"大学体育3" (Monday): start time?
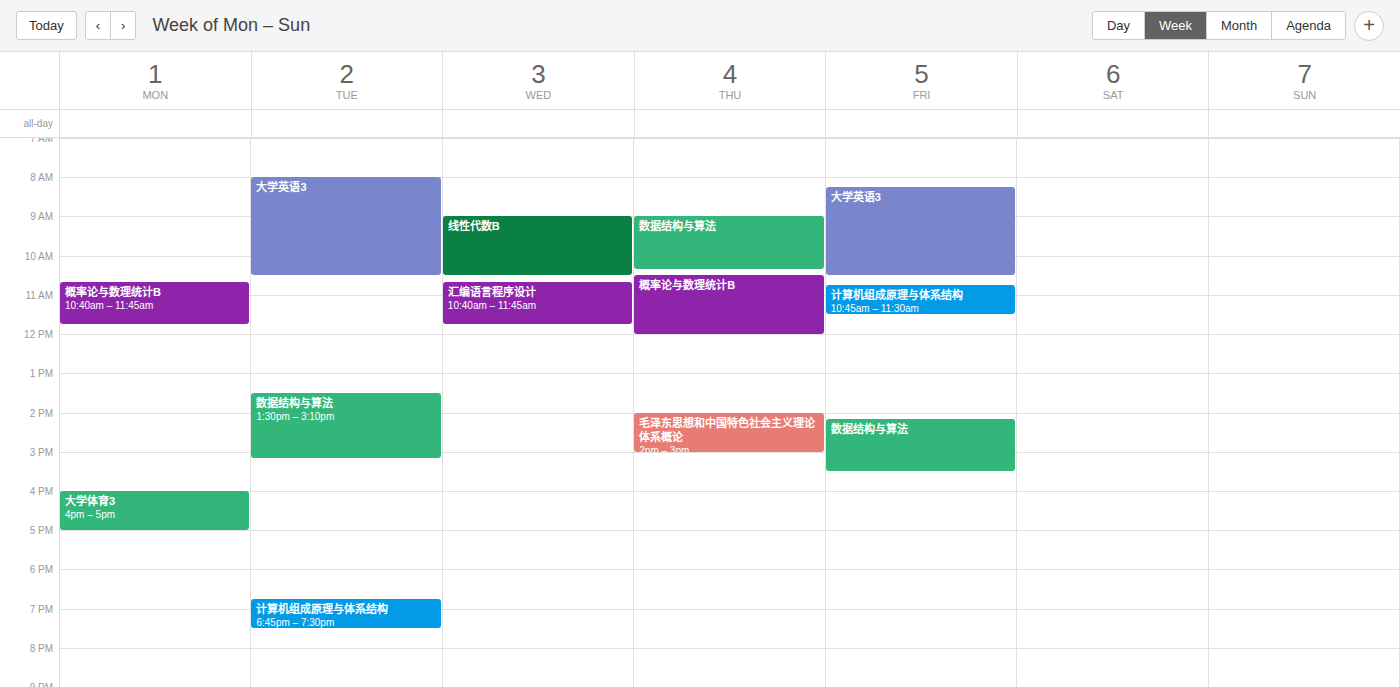
4:00 PM